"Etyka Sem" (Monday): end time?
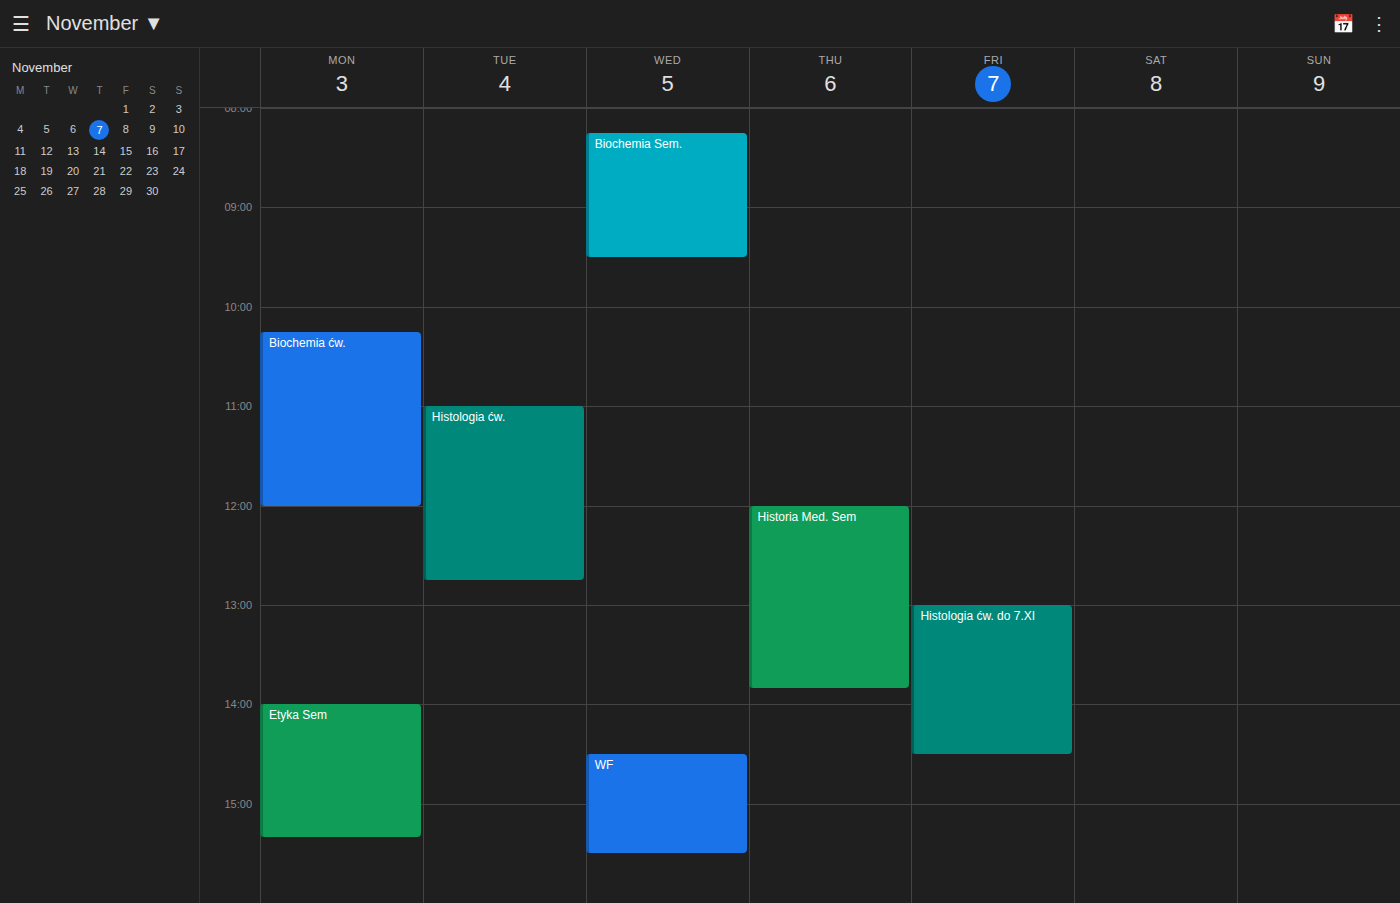
3:20 PM